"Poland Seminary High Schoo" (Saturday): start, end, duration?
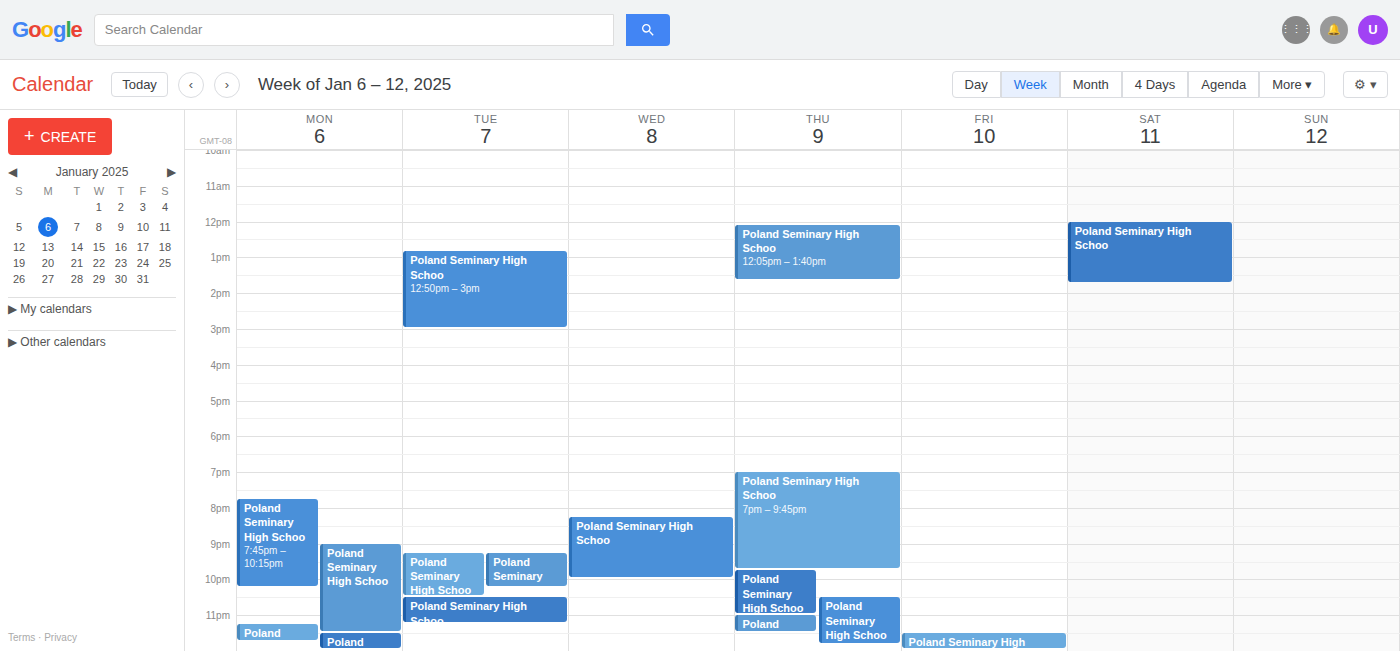
12:00 PM to 1:45 PM, 1 hour 45 minutes